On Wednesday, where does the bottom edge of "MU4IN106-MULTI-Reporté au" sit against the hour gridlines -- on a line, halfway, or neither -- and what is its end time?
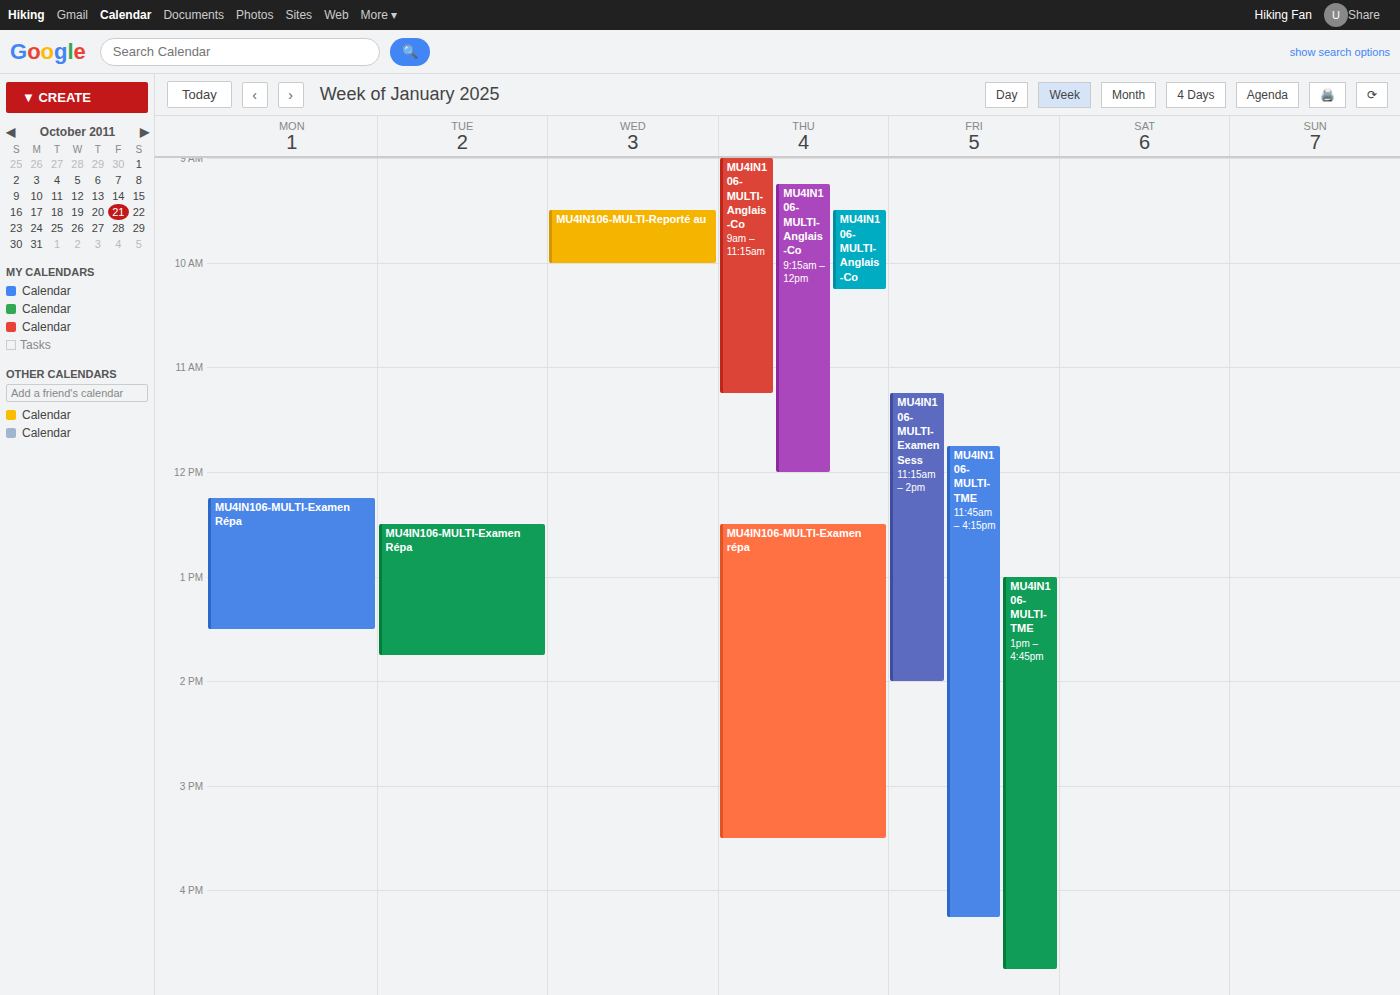
10:00 AM -- exactly on the 10 AM line.